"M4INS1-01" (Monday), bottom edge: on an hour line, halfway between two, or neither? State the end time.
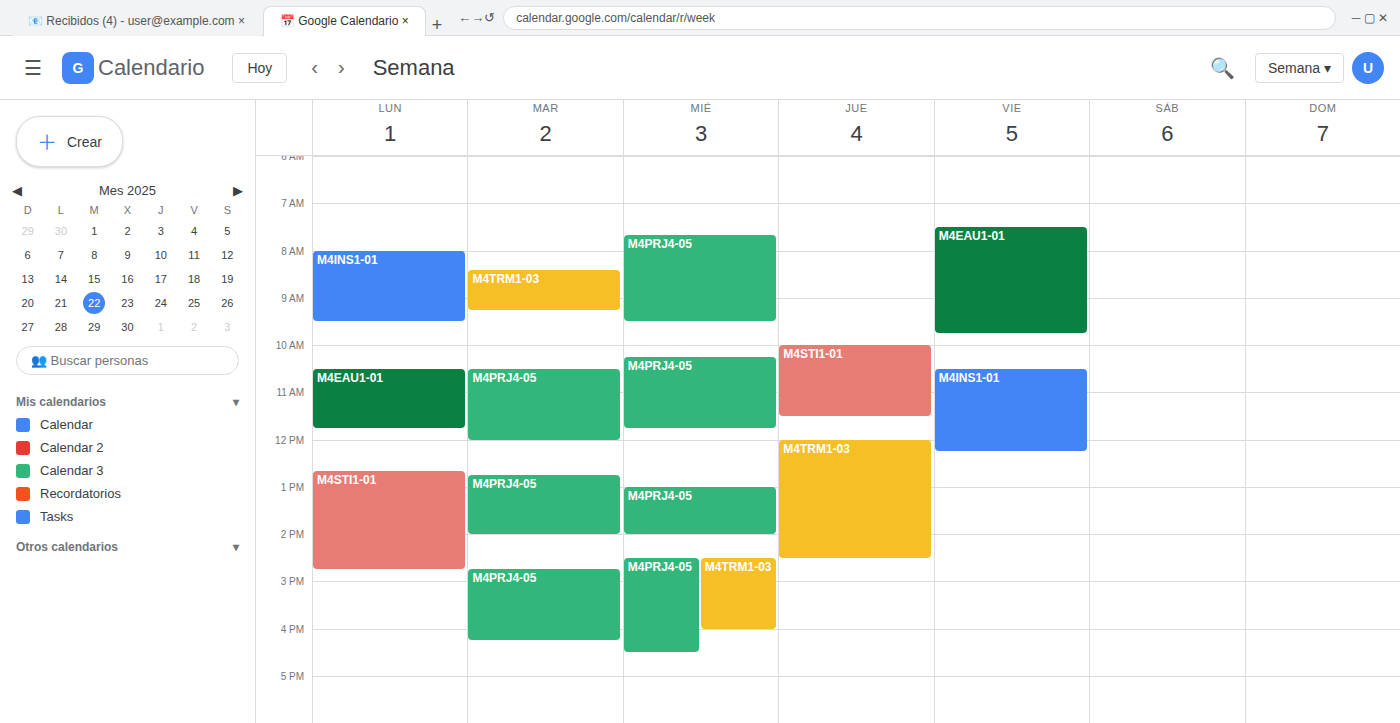
9:30 AM -- halfway between the 9 AM and 10 AM lines.